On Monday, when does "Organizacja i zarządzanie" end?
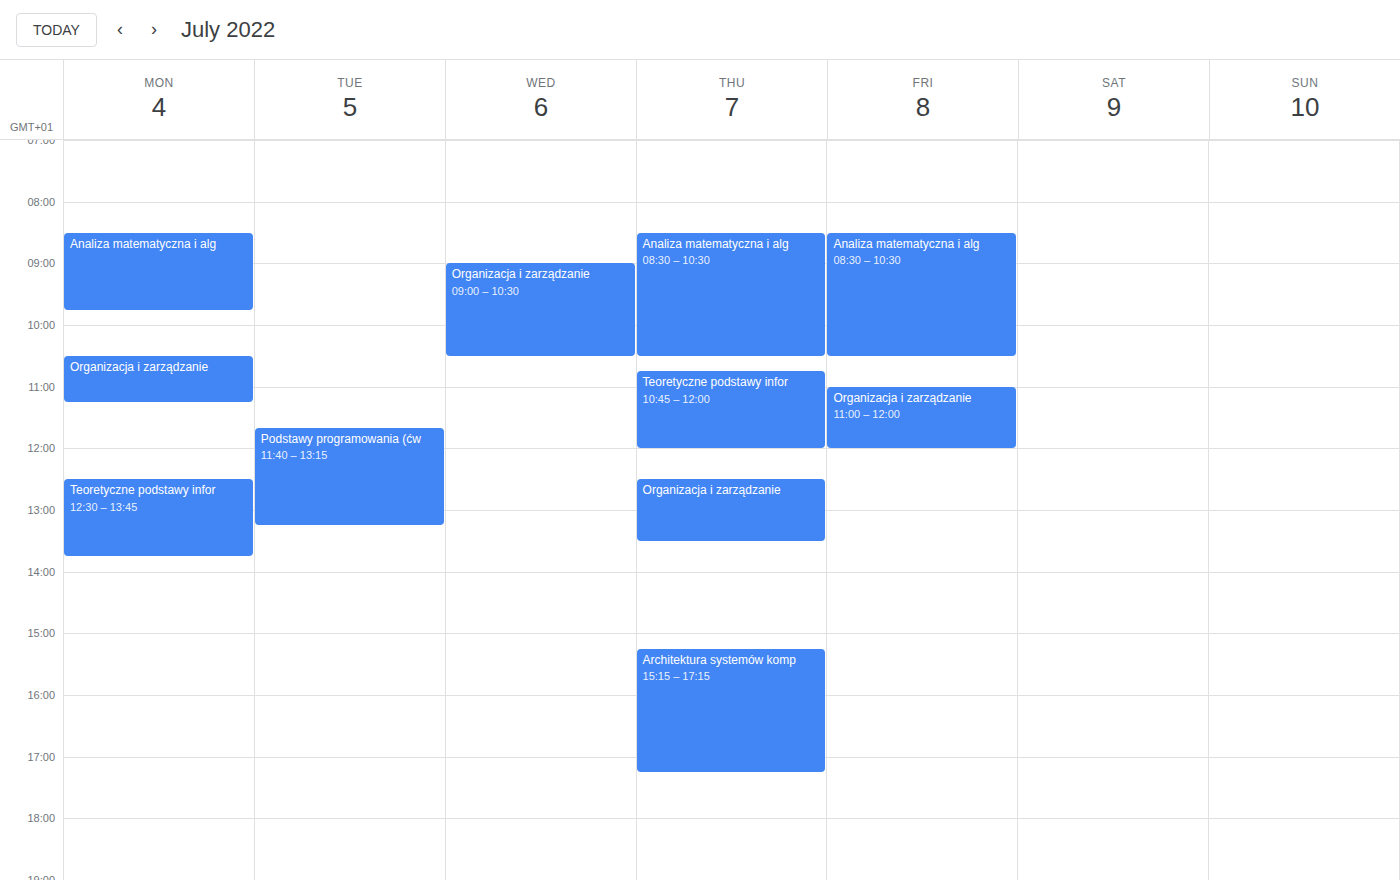
11:15